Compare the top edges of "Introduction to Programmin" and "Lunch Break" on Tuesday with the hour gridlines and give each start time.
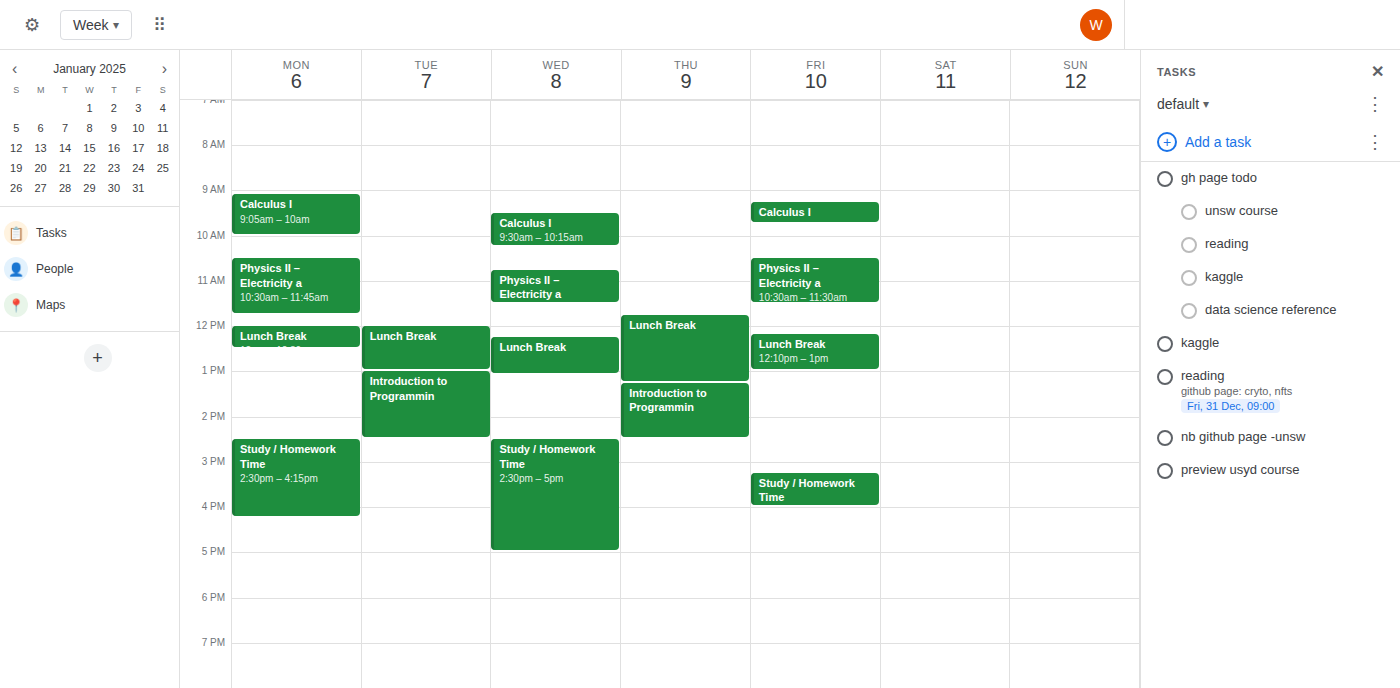
"Introduction to Programmin": 1:00 PM, exactly on the 1 PM line. "Lunch Break": 12:00 PM, exactly on the 12 PM line.